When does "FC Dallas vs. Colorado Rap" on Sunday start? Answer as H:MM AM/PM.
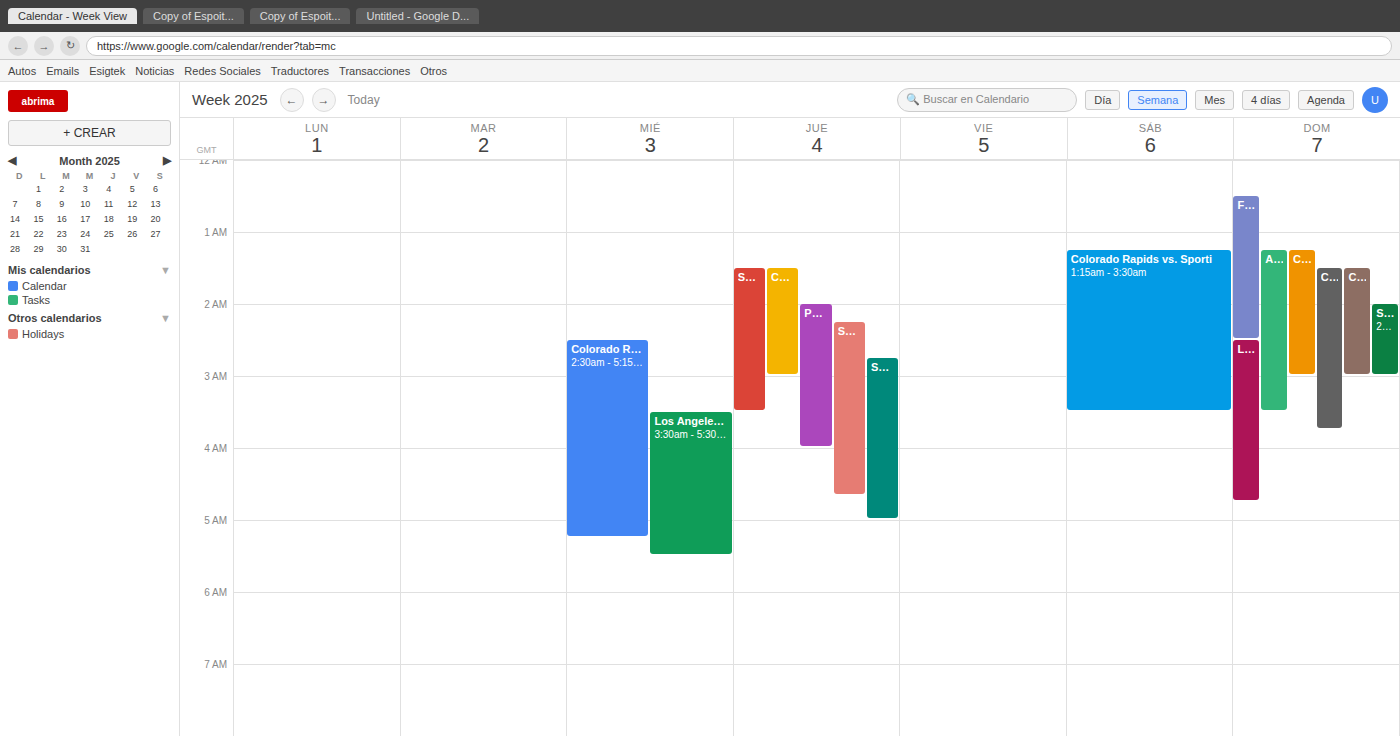
12:30 AM